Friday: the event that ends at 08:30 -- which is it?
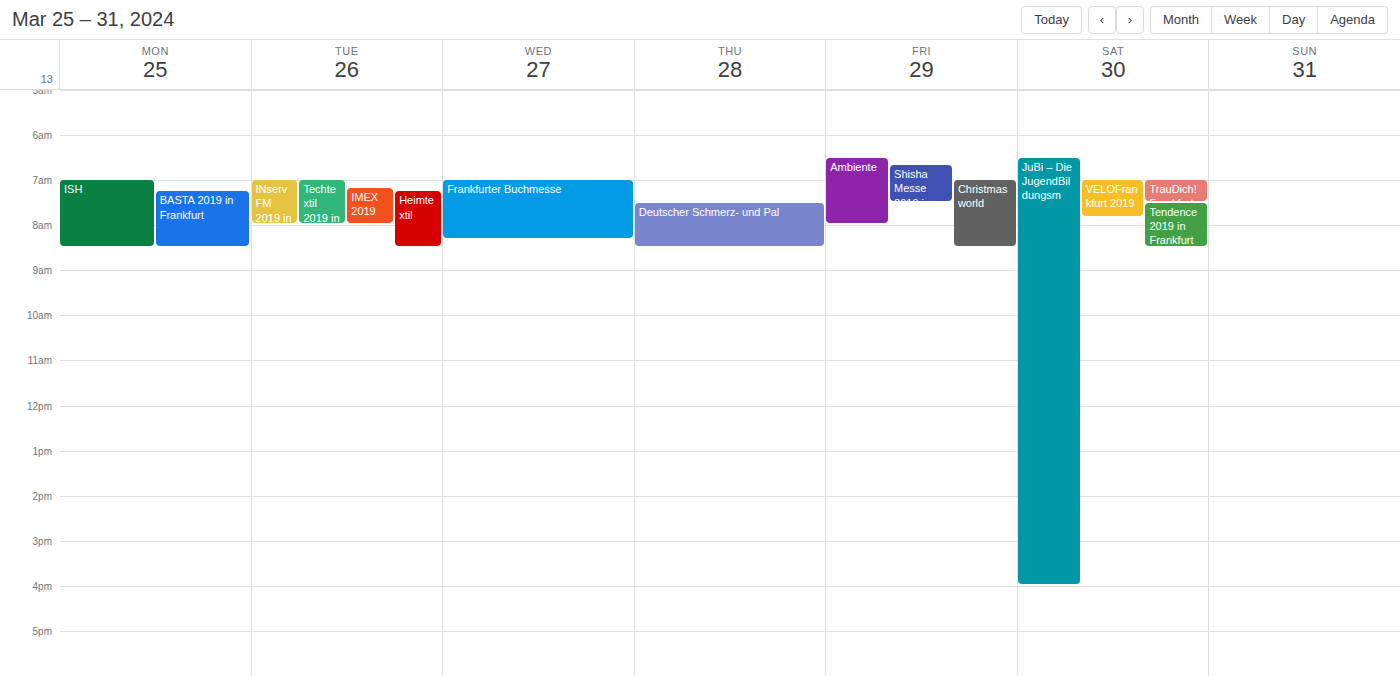
"Christmasworld"